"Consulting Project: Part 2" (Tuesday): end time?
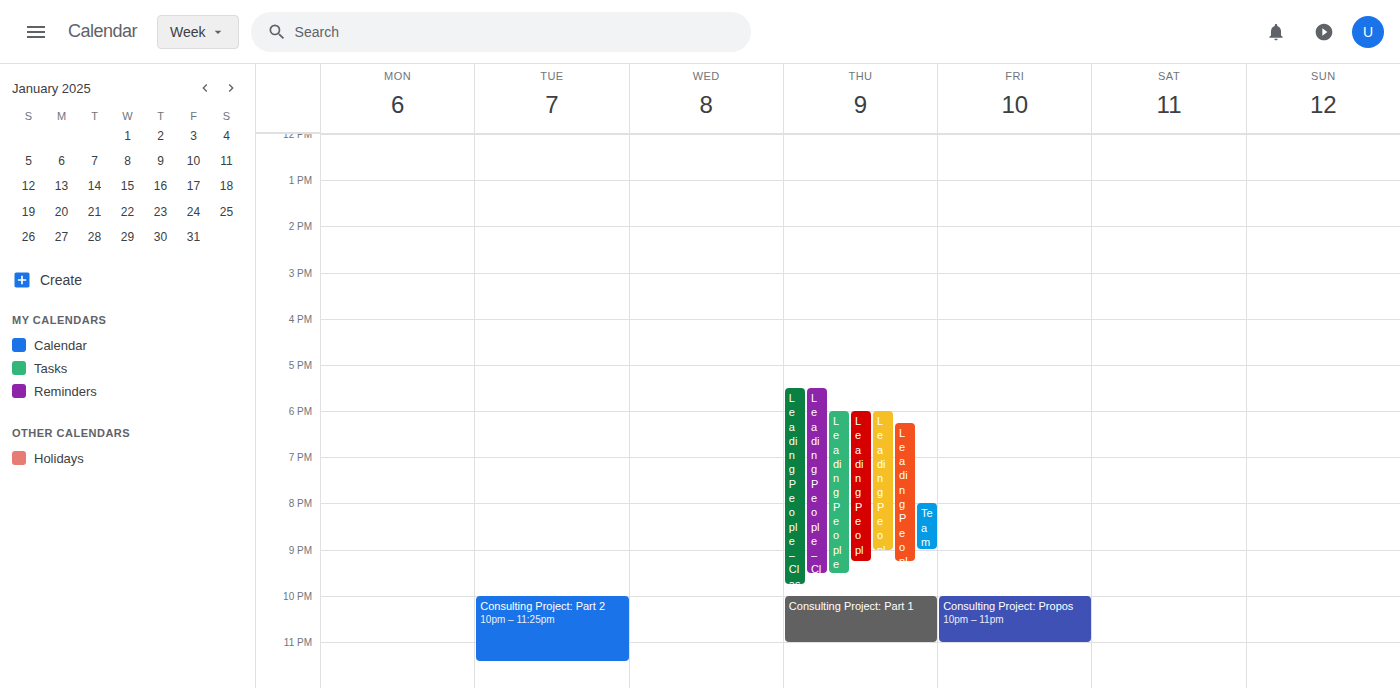
11:25 PM